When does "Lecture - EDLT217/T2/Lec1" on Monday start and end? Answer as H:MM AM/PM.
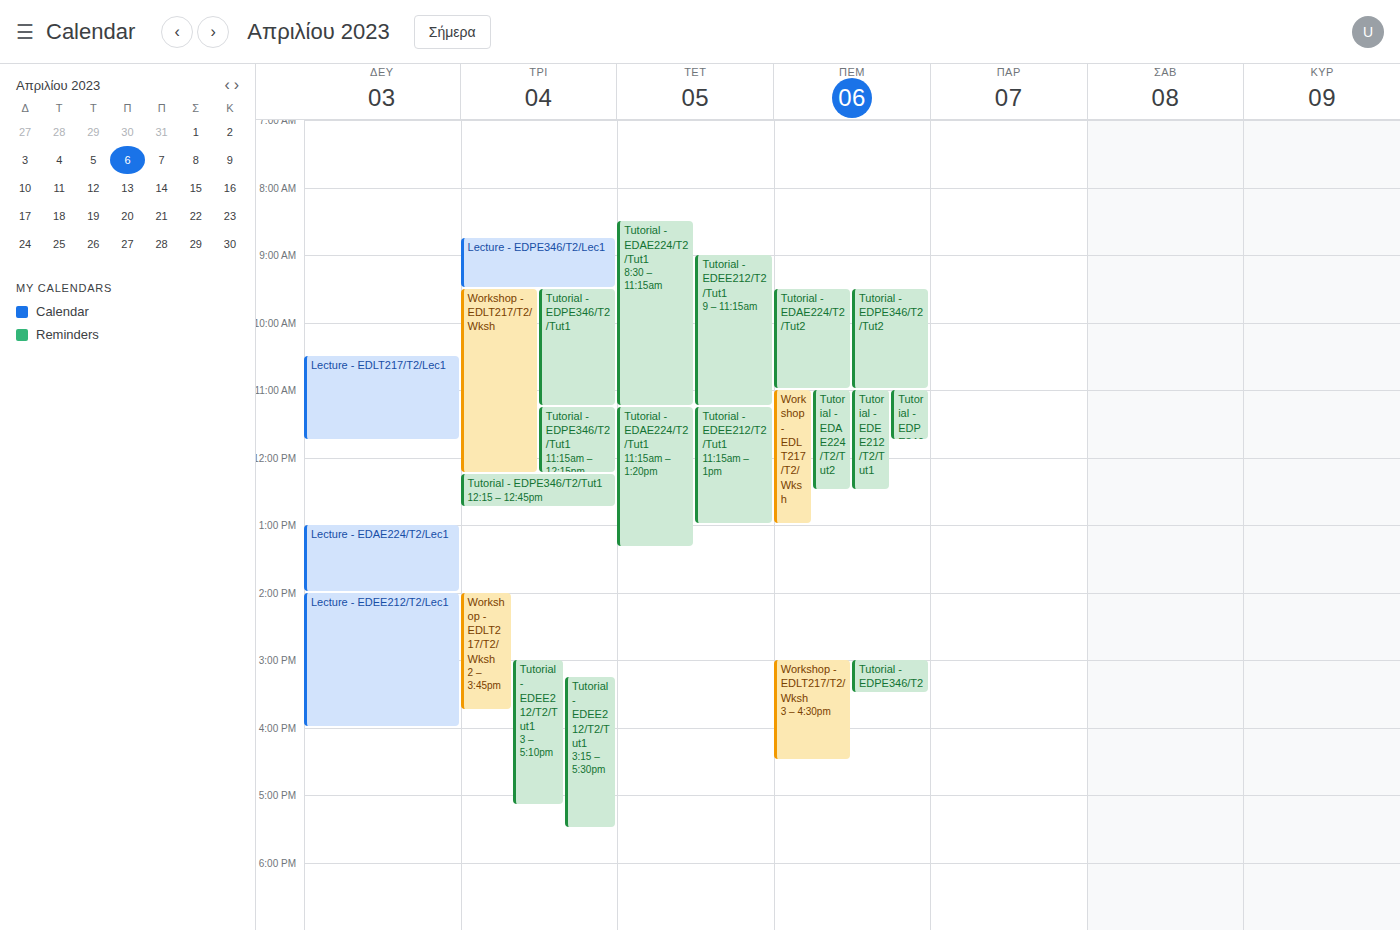
10:30 AM to 11:45 AM